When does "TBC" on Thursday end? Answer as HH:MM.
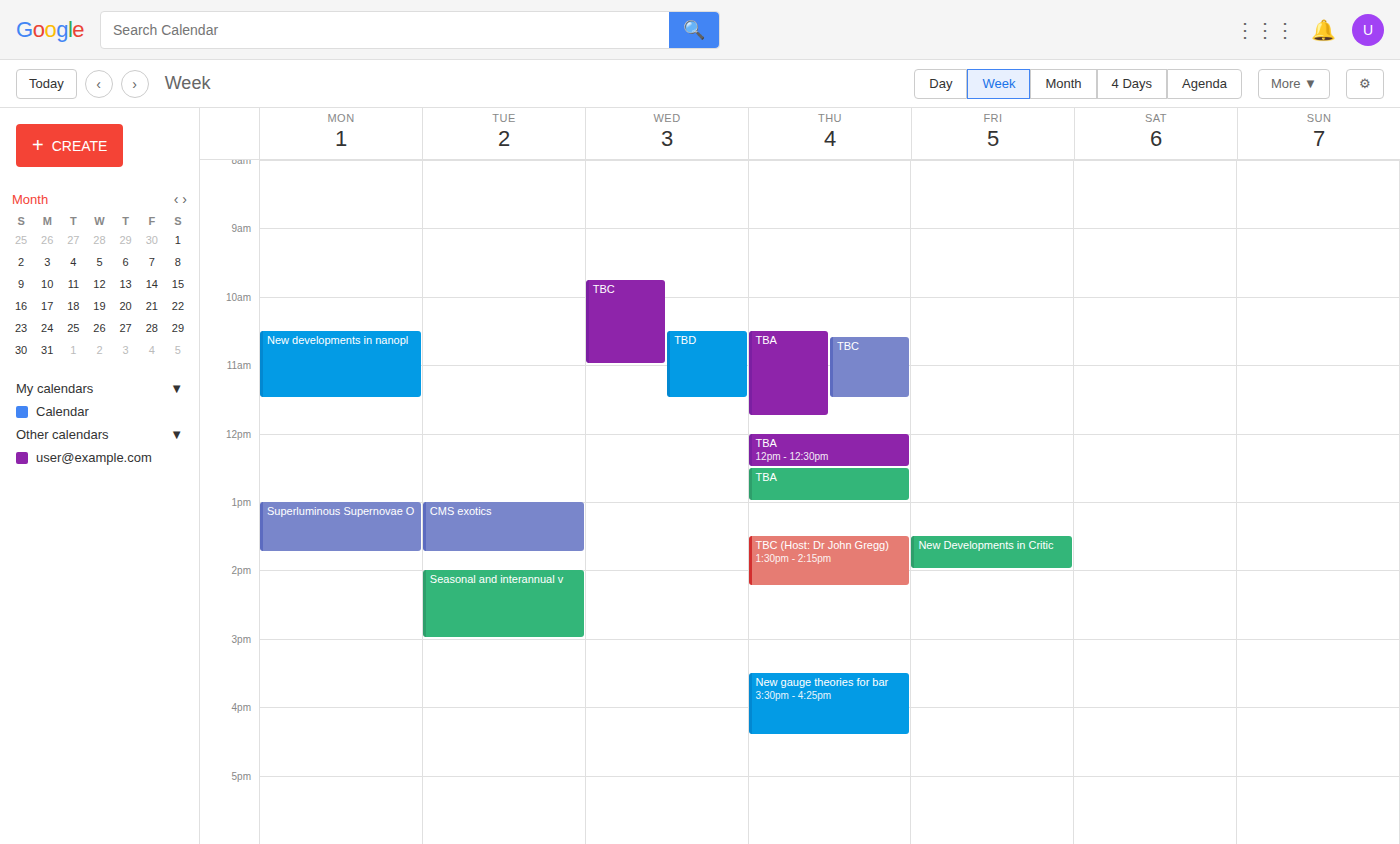
11:30